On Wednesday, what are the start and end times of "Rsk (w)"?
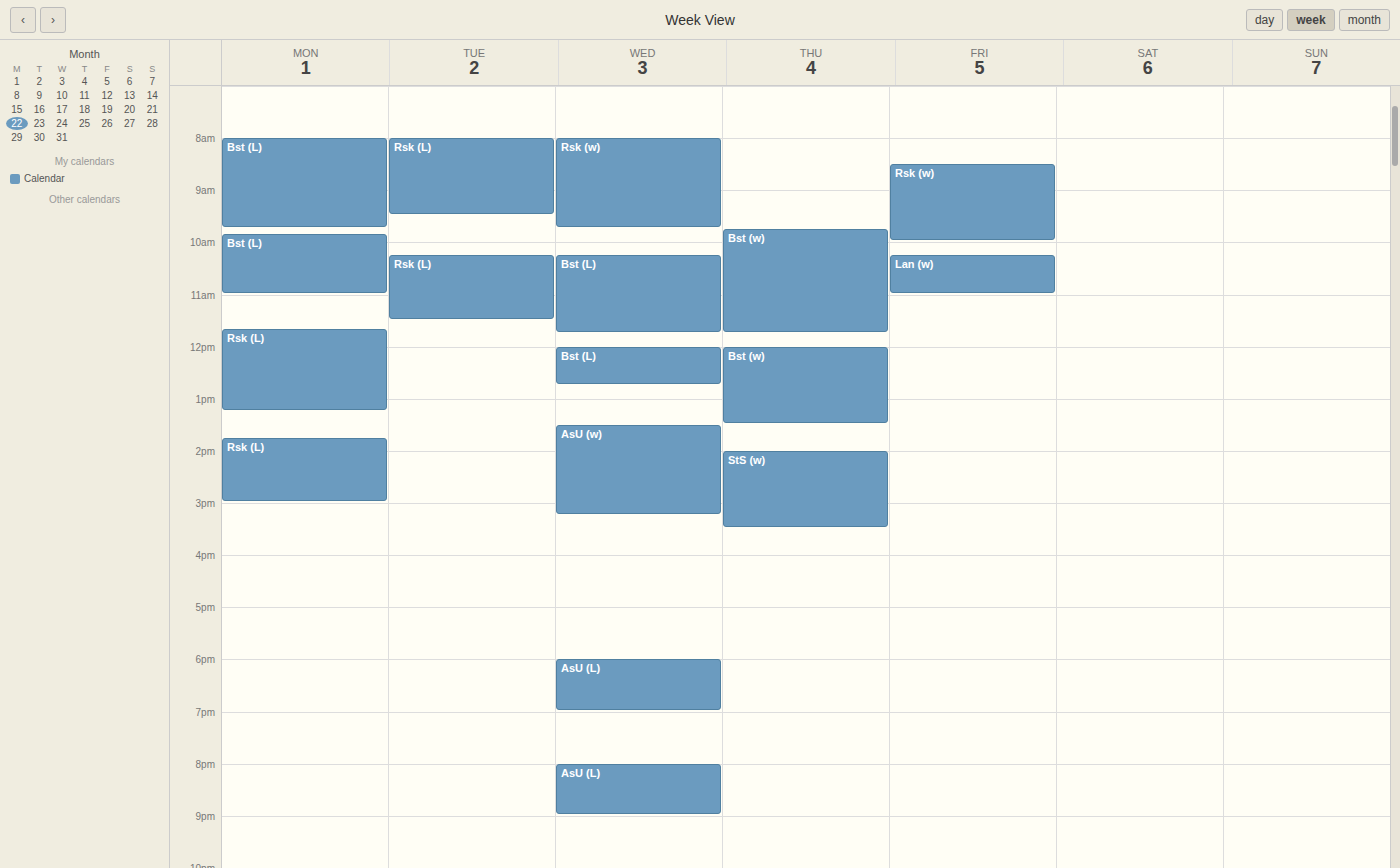
8:00 AM to 9:45 AM